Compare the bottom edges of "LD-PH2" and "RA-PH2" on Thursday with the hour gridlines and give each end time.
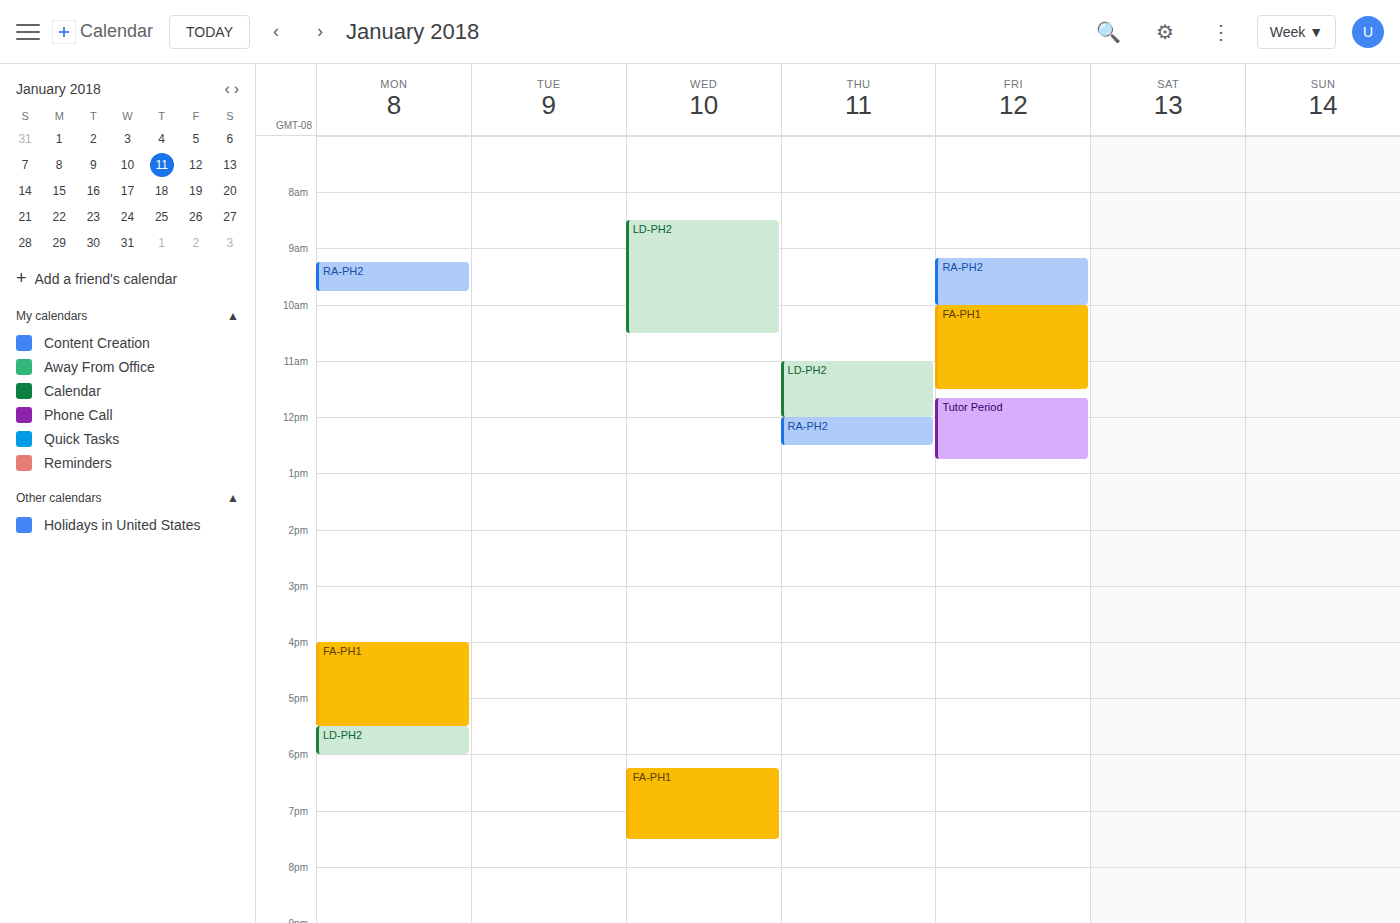
"LD-PH2": 12:00, exactly on the 12:00 line. "RA-PH2": 12:30, halfway between the 12:00 and 13:00 lines.